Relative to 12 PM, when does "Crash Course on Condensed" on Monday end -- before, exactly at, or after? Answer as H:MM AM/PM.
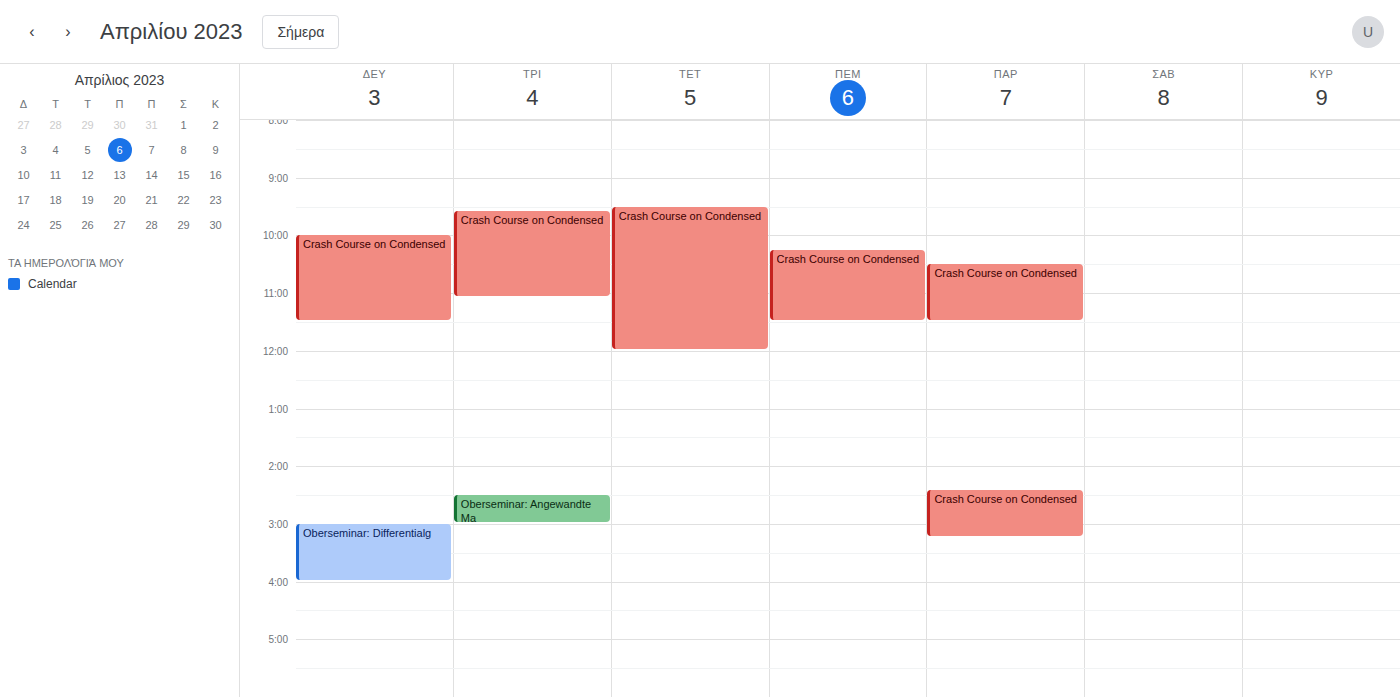
11:30 AM -- before 12 PM, 30 minutes above the 12 PM line.